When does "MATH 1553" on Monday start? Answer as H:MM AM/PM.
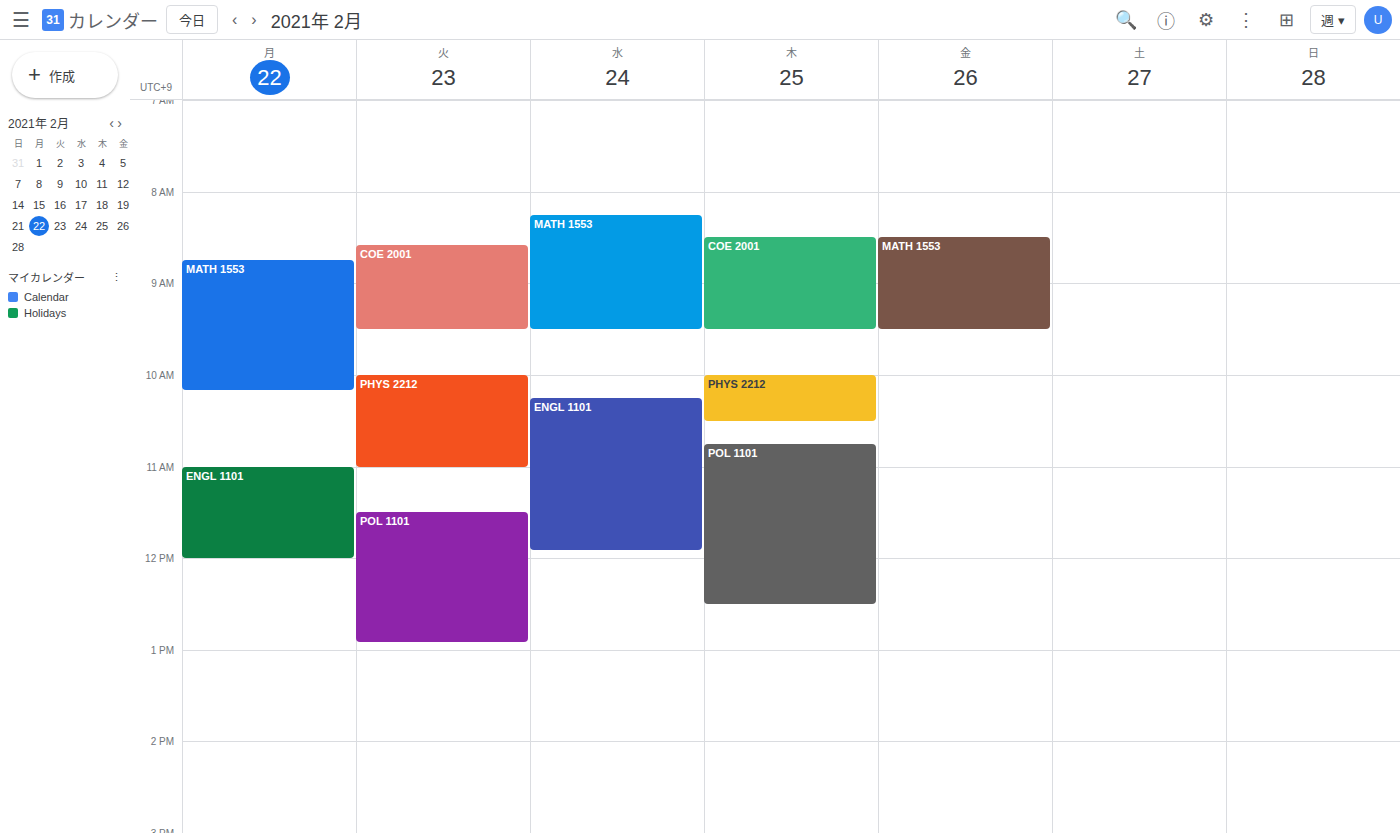
8:45 AM